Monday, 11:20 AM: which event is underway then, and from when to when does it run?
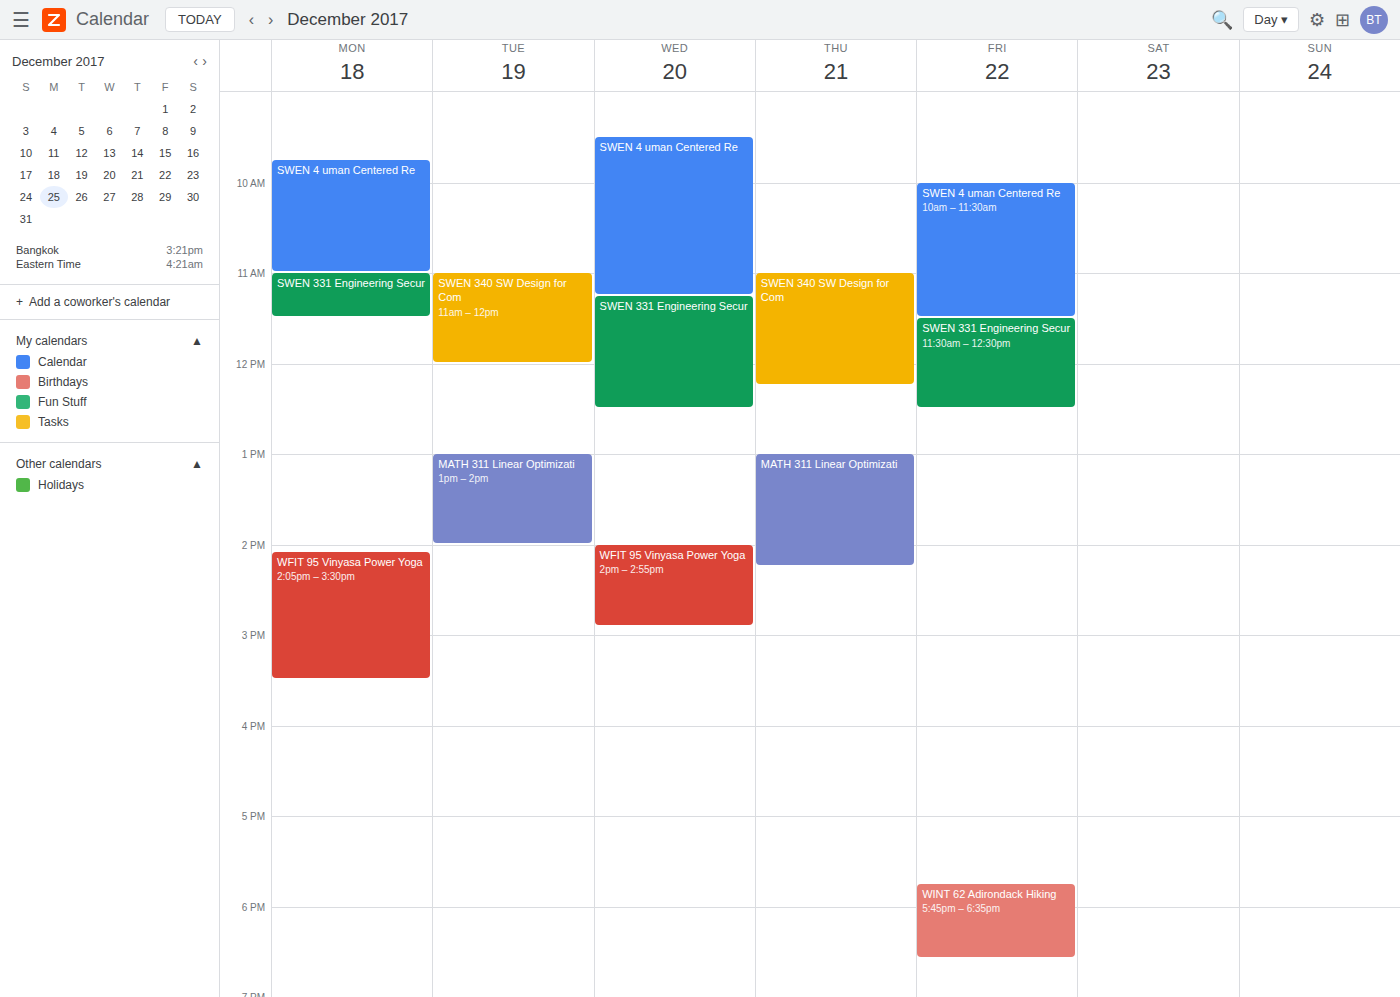
"SWEN 331 Engineering Secur", 11:00 AM to 11:30 AM